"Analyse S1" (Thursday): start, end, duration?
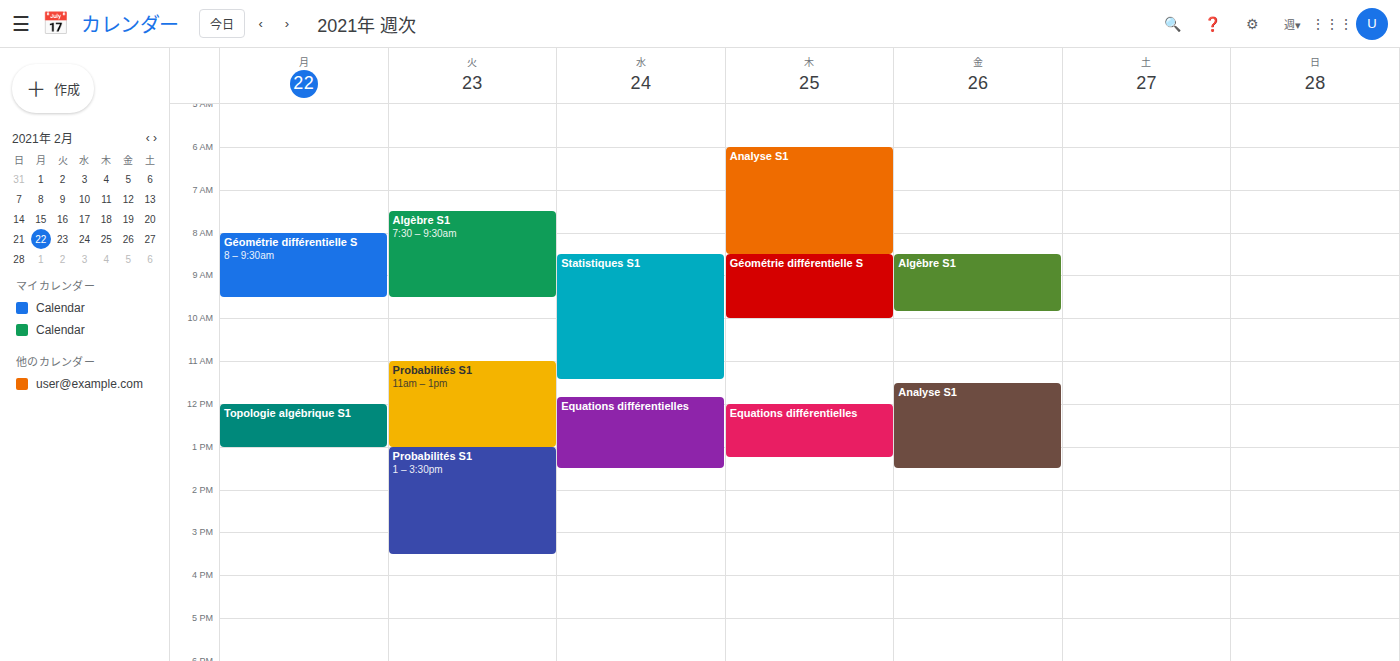
06:00 to 08:30, 2 hours 30 minutes